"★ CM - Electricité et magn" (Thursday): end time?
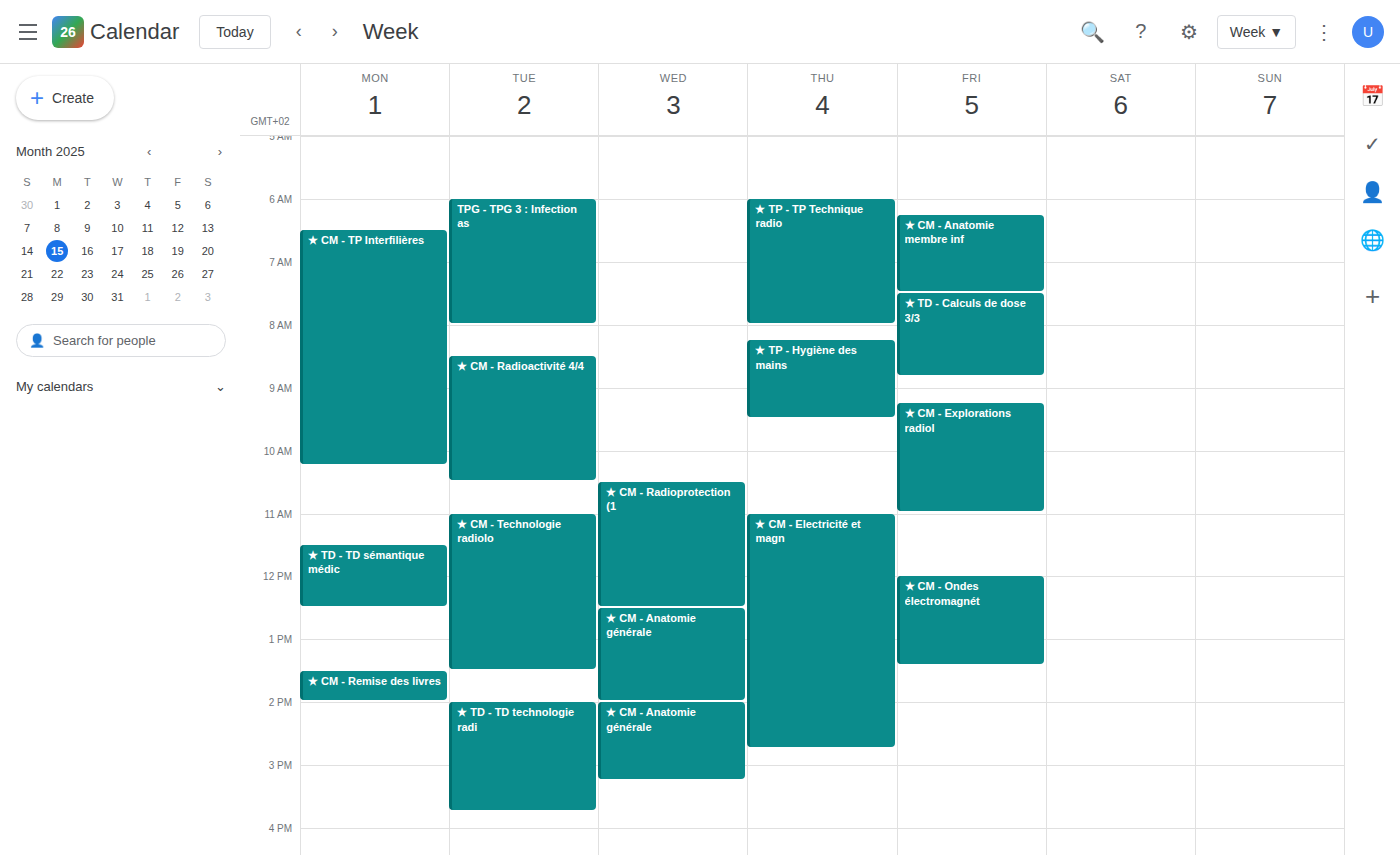
2:45 PM